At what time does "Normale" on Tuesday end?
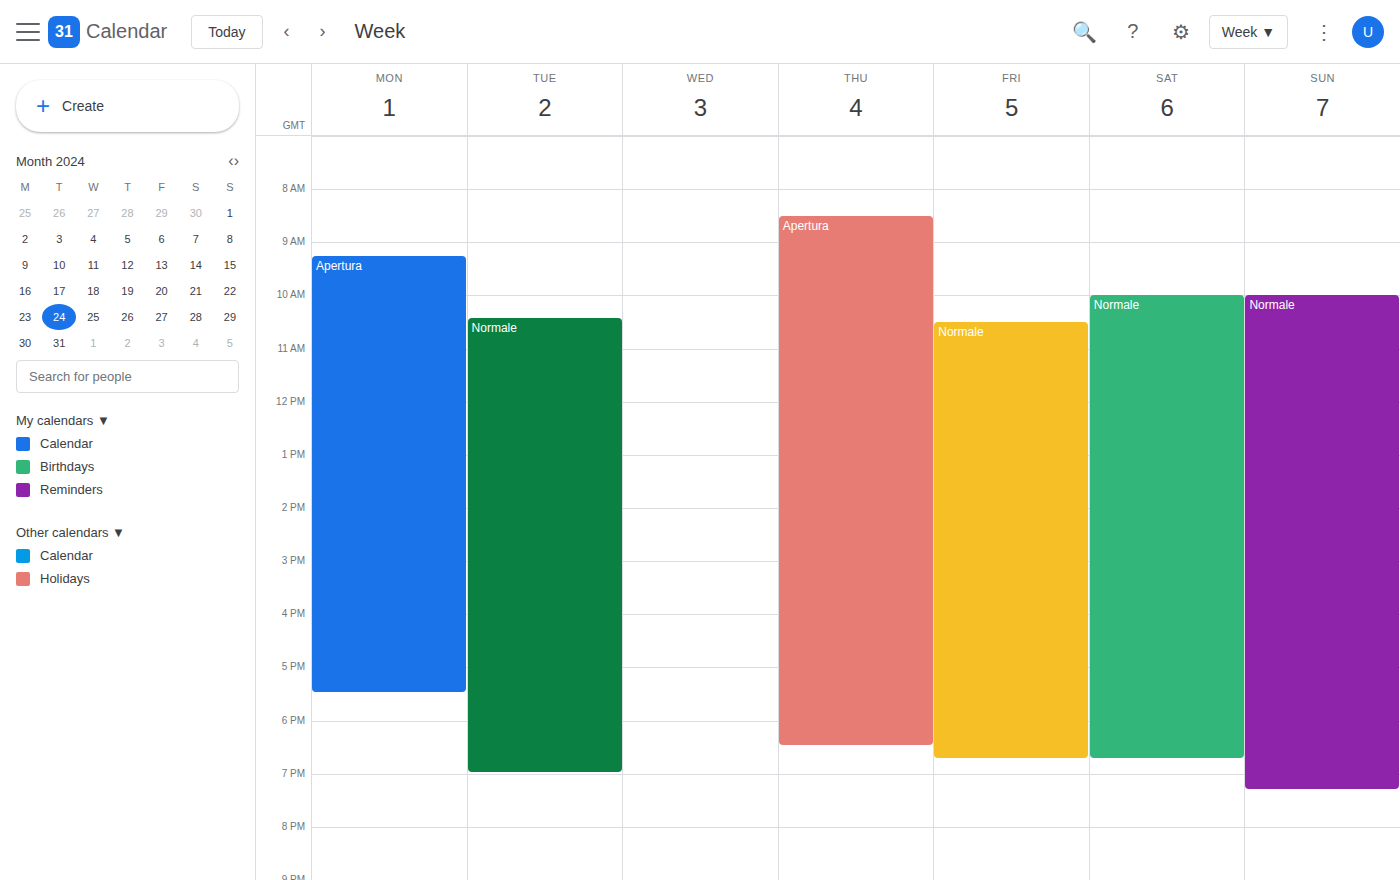
7:00 PM